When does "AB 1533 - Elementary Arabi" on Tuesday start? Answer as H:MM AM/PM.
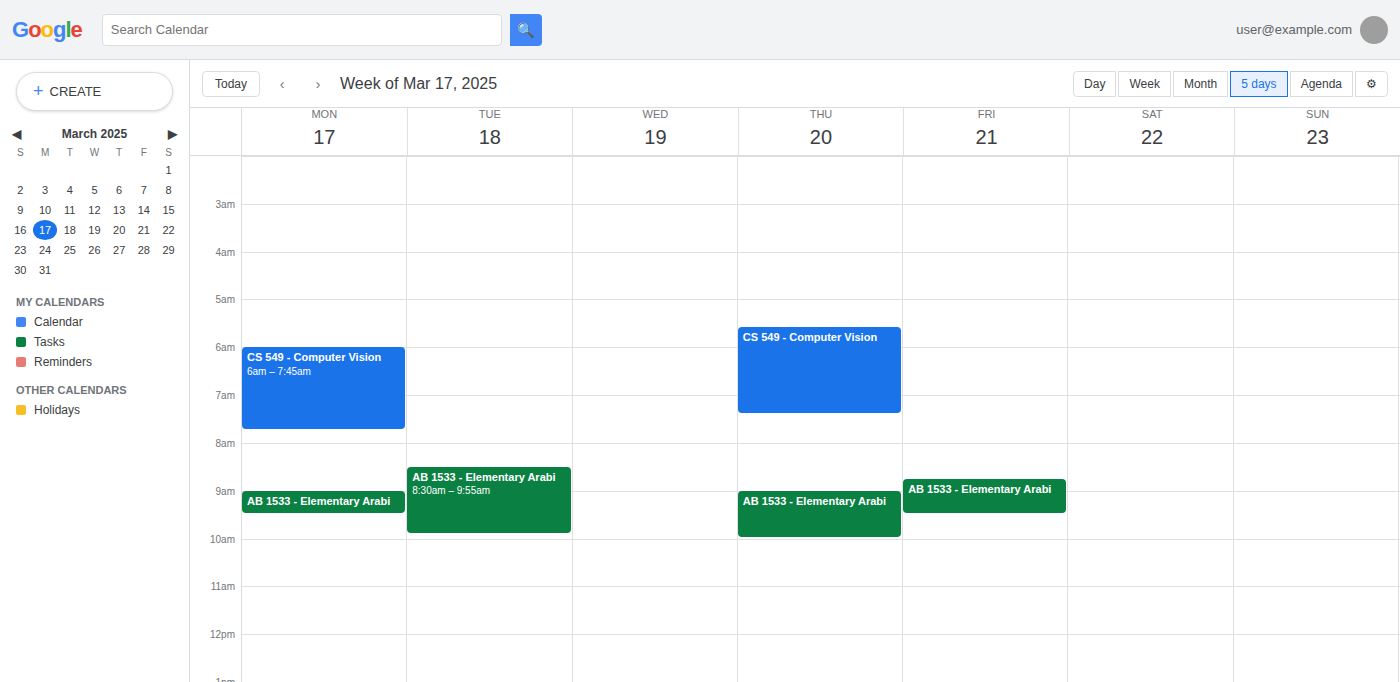
8:30 AM